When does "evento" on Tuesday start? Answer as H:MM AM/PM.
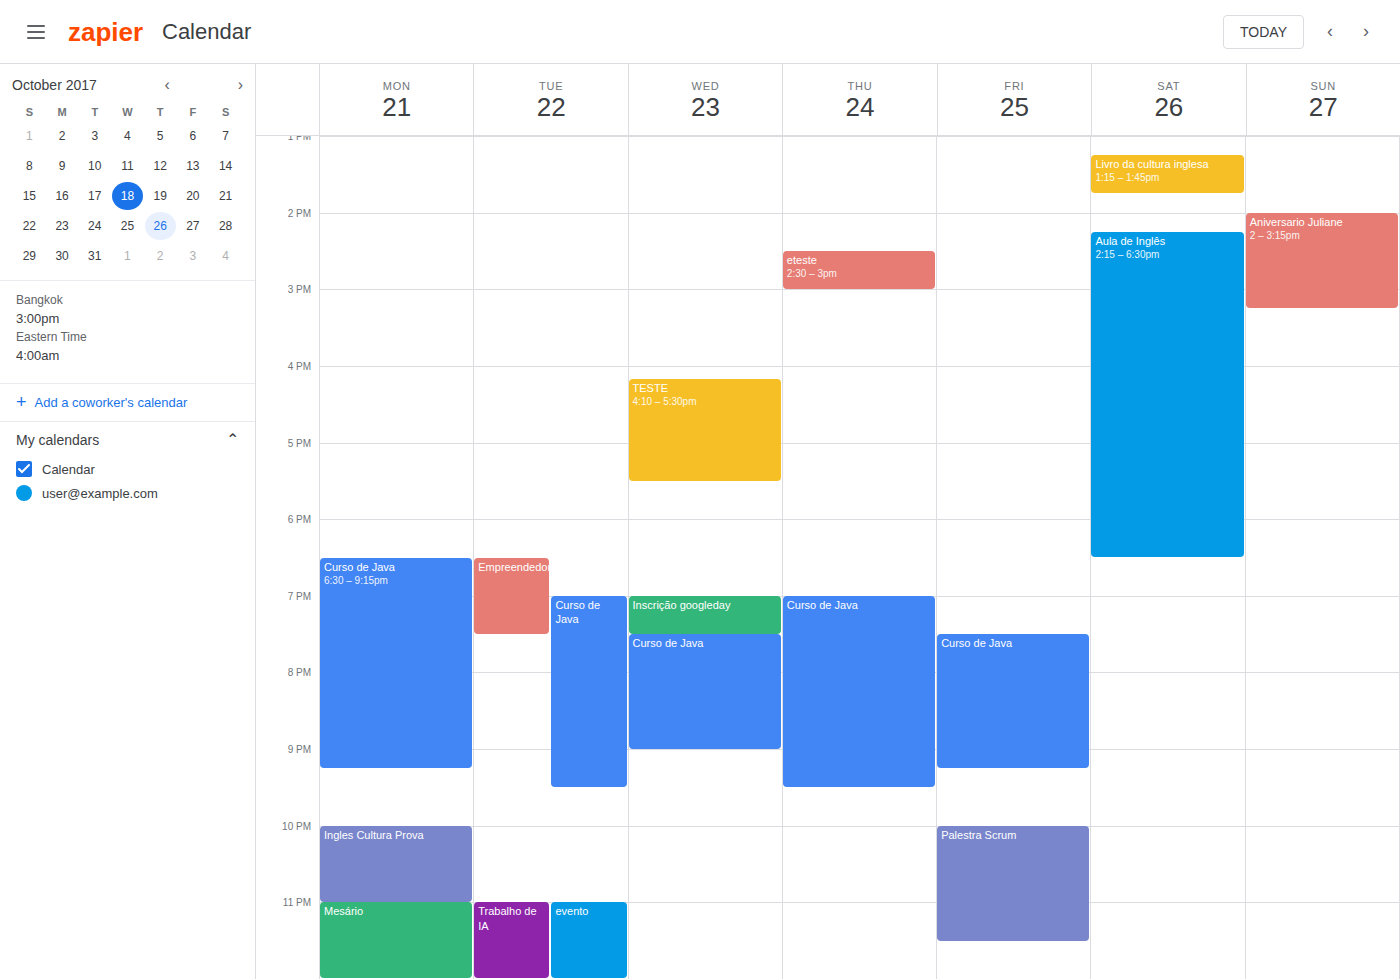
11:00 PM